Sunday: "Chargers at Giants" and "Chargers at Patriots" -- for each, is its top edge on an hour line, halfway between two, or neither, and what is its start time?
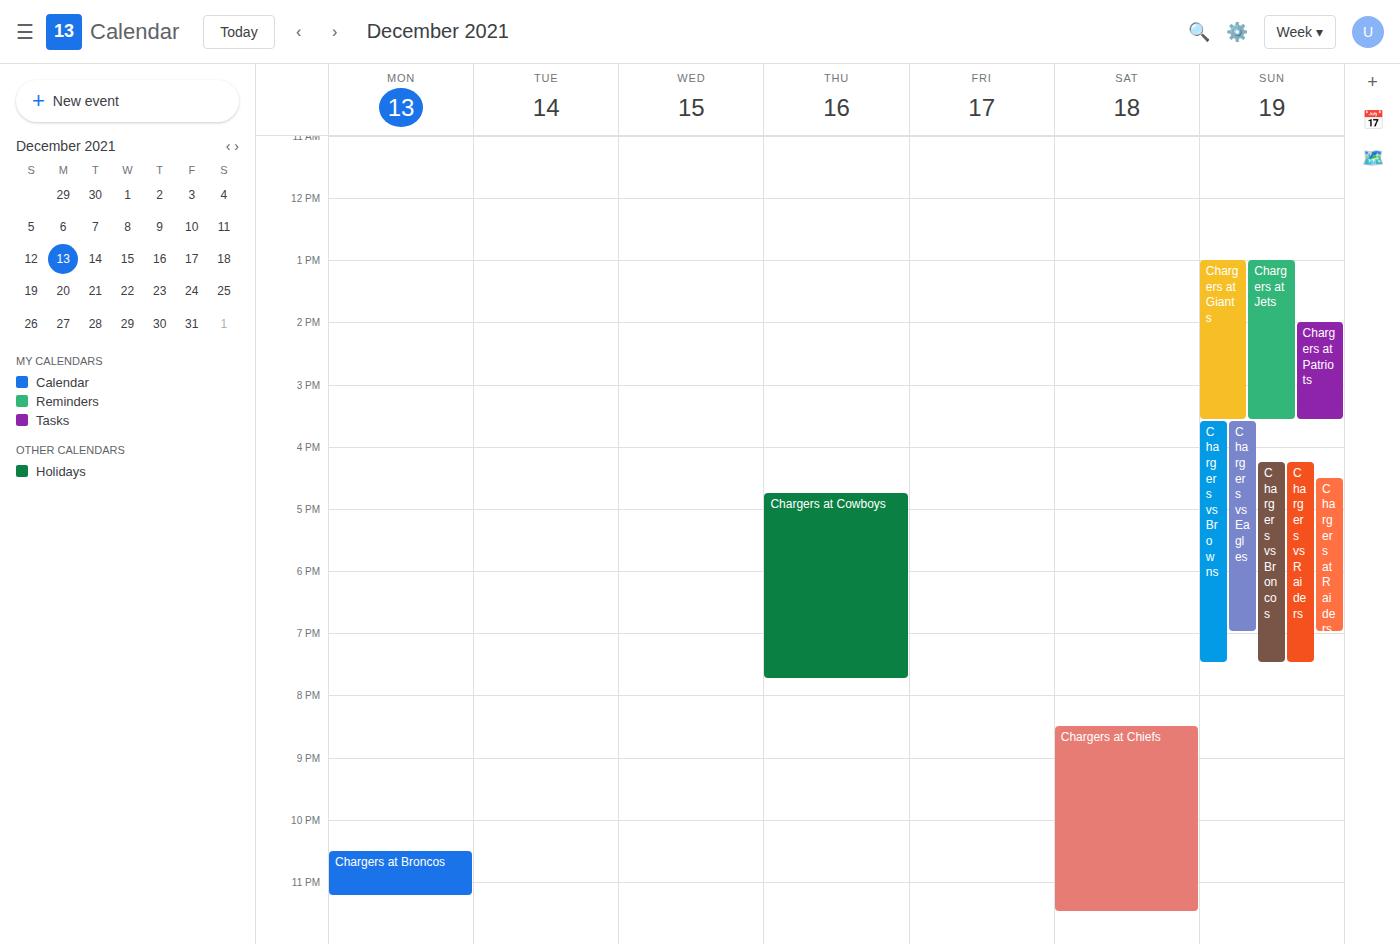
"Chargers at Giants": 1:00 PM, exactly on the 1 PM line. "Chargers at Patriots": 2:00 PM, exactly on the 2 PM line.